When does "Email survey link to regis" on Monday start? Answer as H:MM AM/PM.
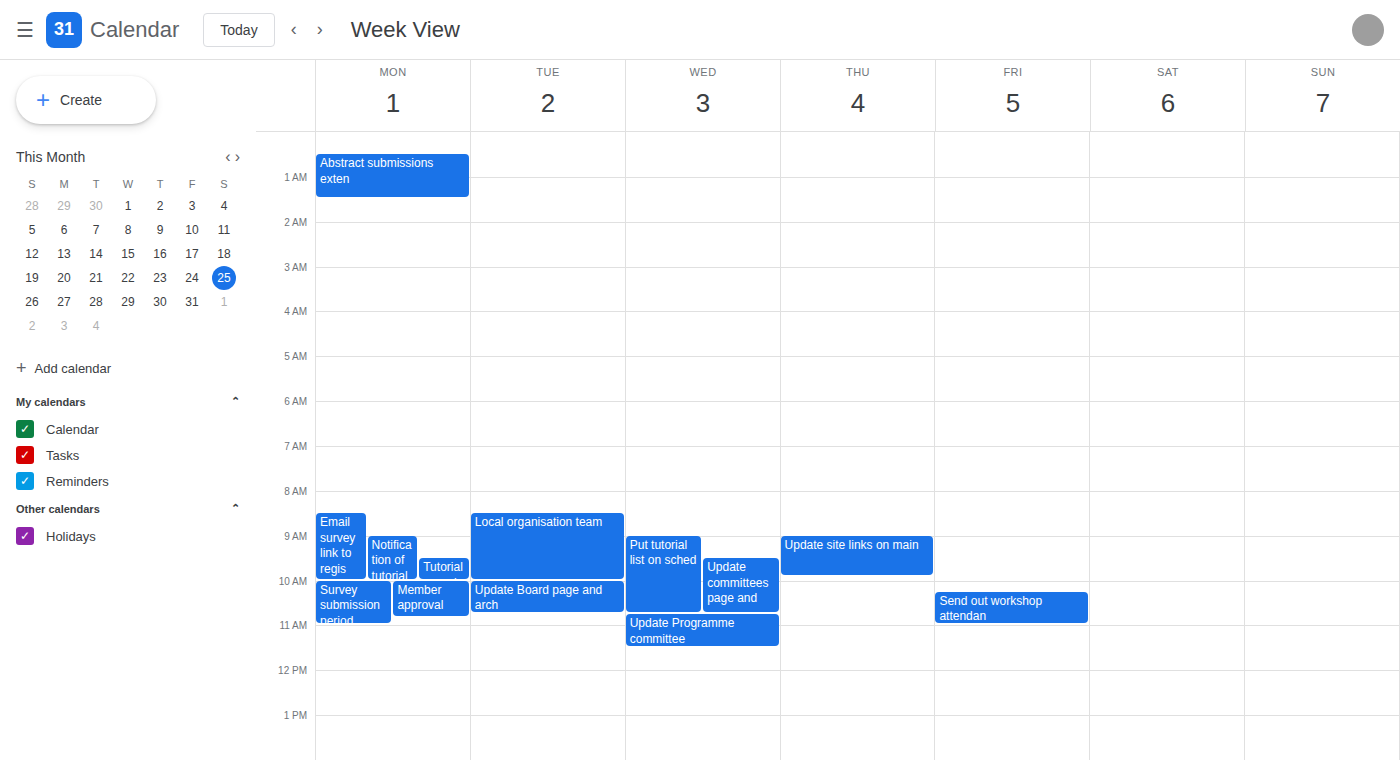
8:30 AM